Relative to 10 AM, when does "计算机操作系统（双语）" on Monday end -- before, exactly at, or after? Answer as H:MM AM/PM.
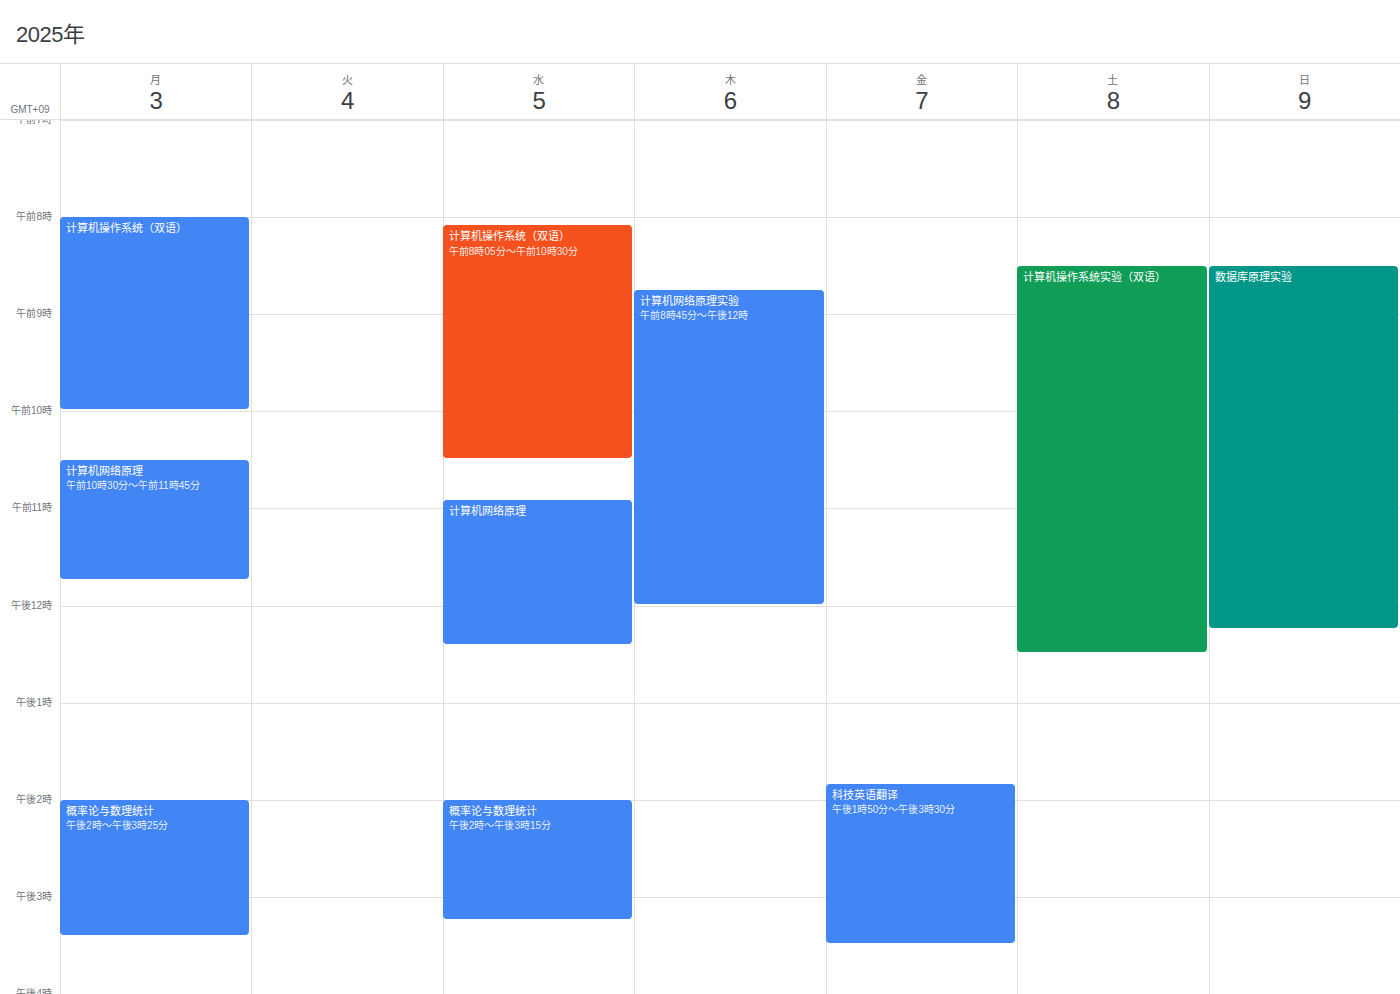
10:00 AM -- exactly at 10 AM, on the 10 AM line.